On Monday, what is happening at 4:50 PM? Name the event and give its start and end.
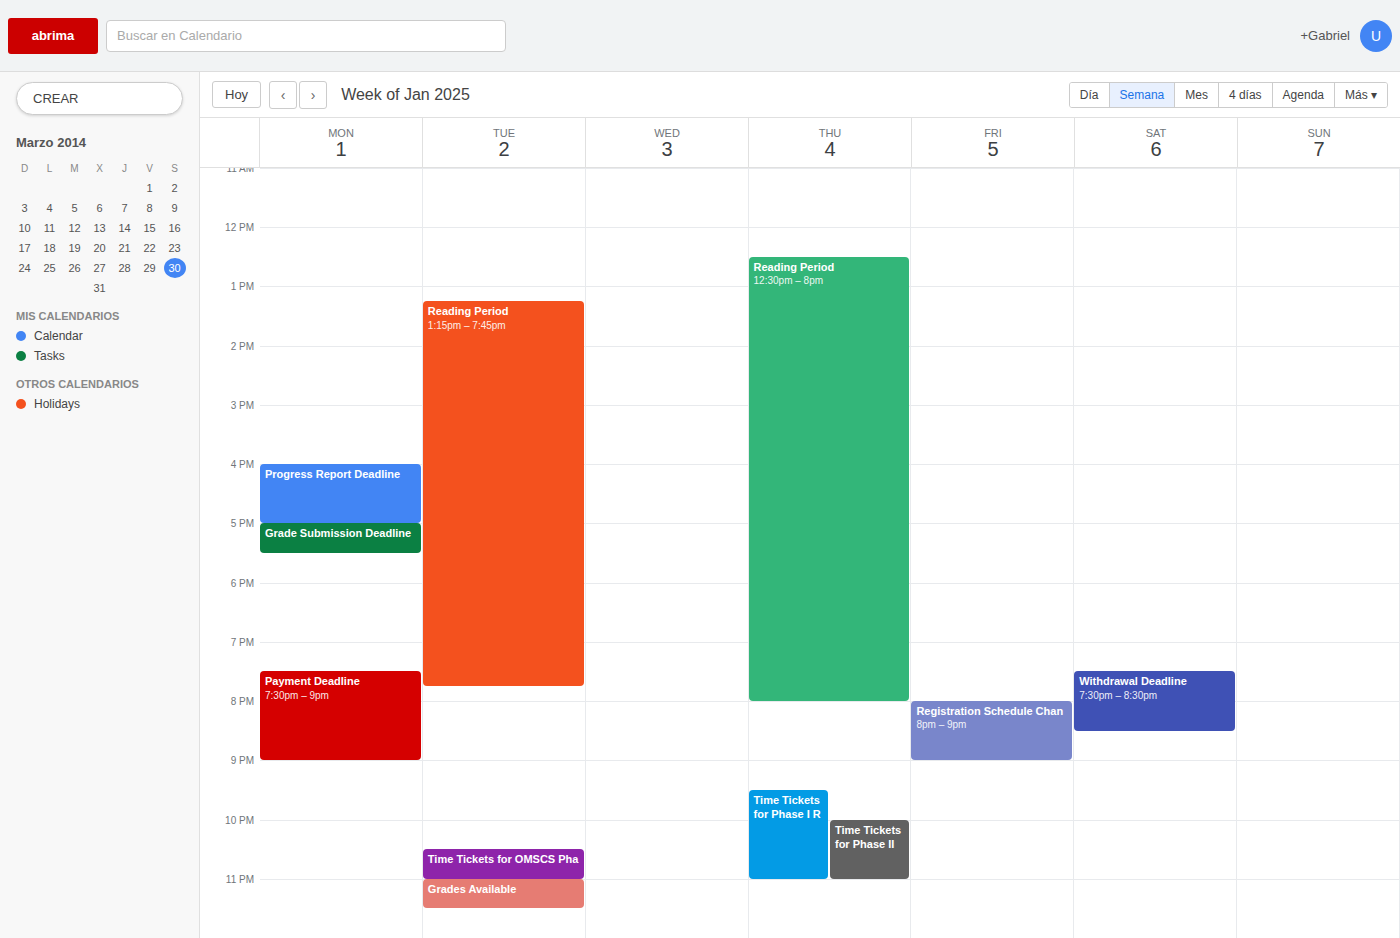
"Progress Report Deadline", 4:00 PM to 5:00 PM